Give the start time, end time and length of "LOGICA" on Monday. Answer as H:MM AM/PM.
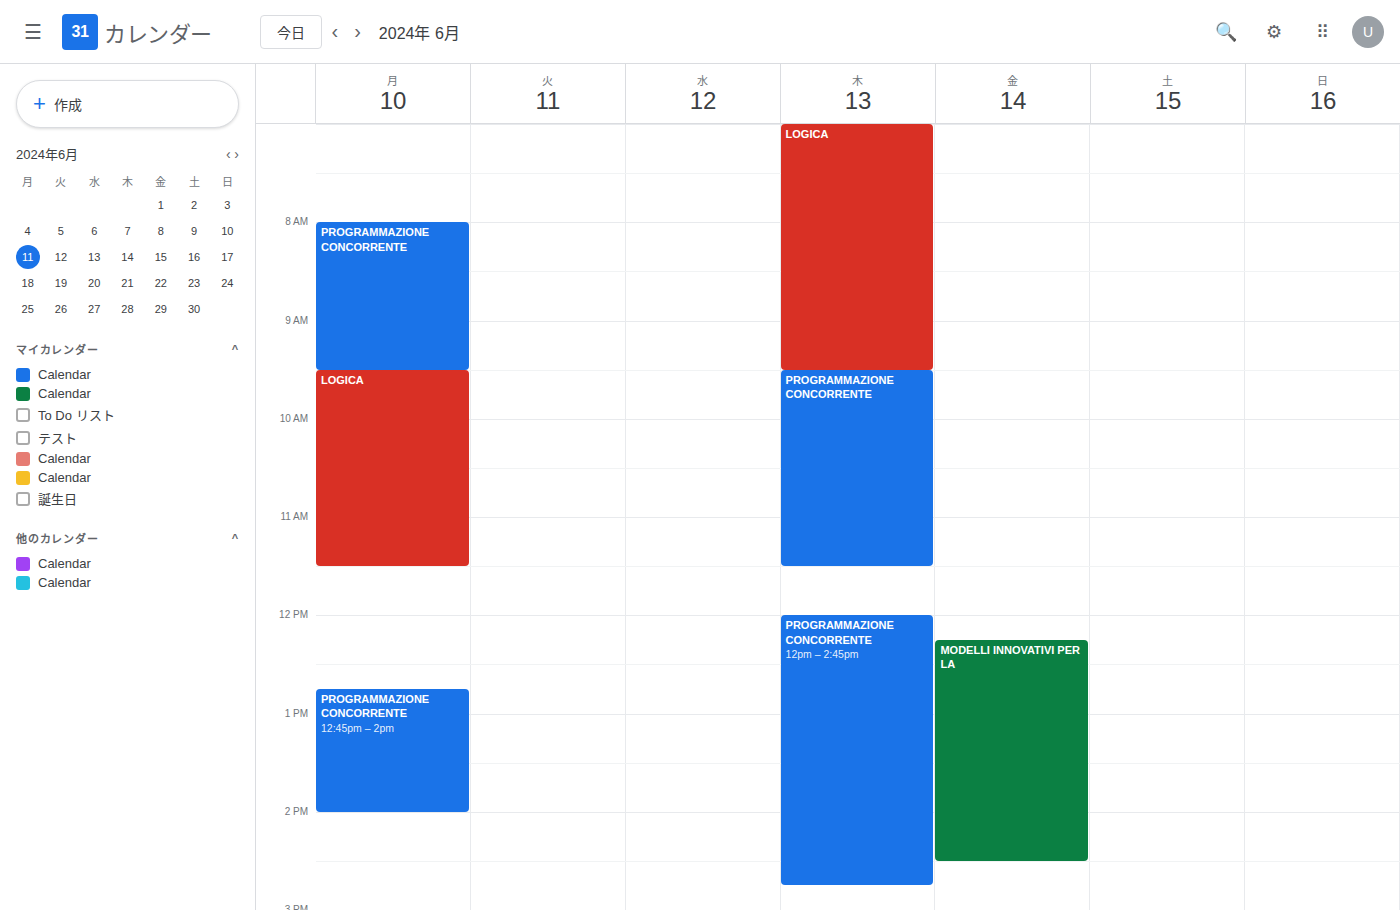
9:30 AM to 11:30 AM, 2 hours